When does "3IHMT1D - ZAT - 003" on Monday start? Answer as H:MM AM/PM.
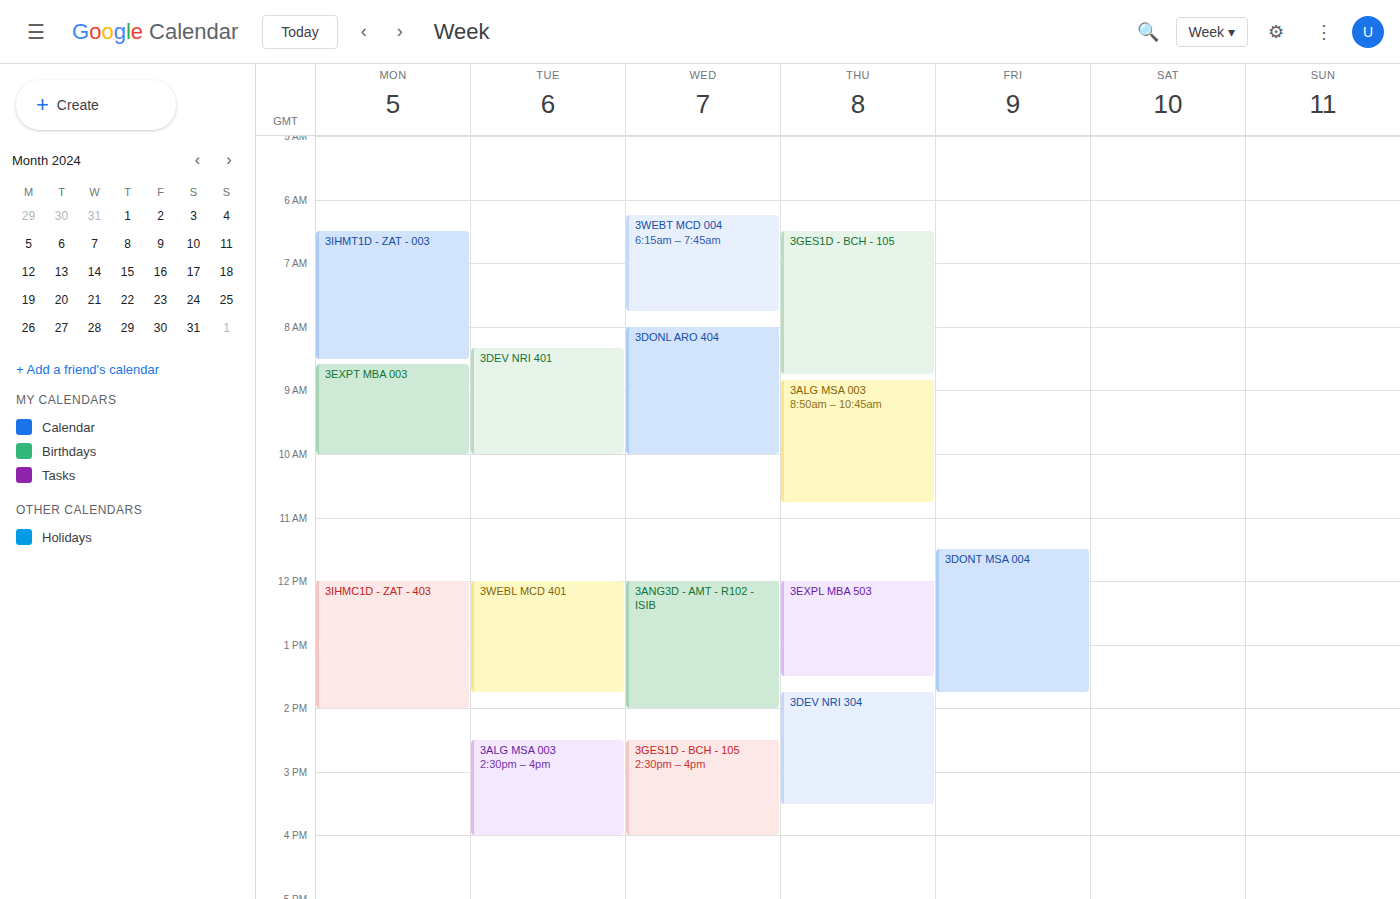
6:30 AM